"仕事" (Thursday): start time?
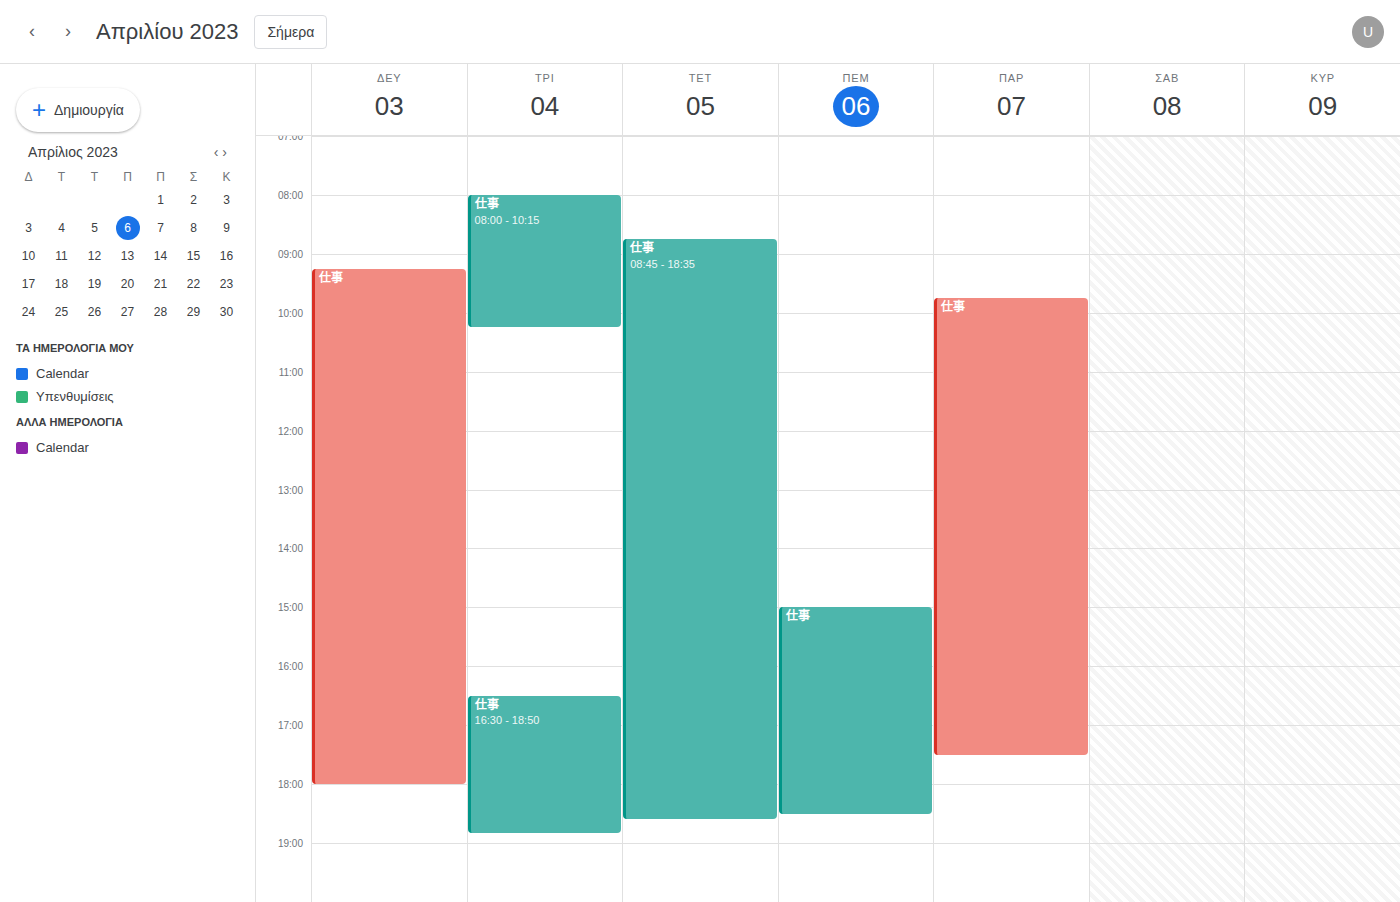
15:00